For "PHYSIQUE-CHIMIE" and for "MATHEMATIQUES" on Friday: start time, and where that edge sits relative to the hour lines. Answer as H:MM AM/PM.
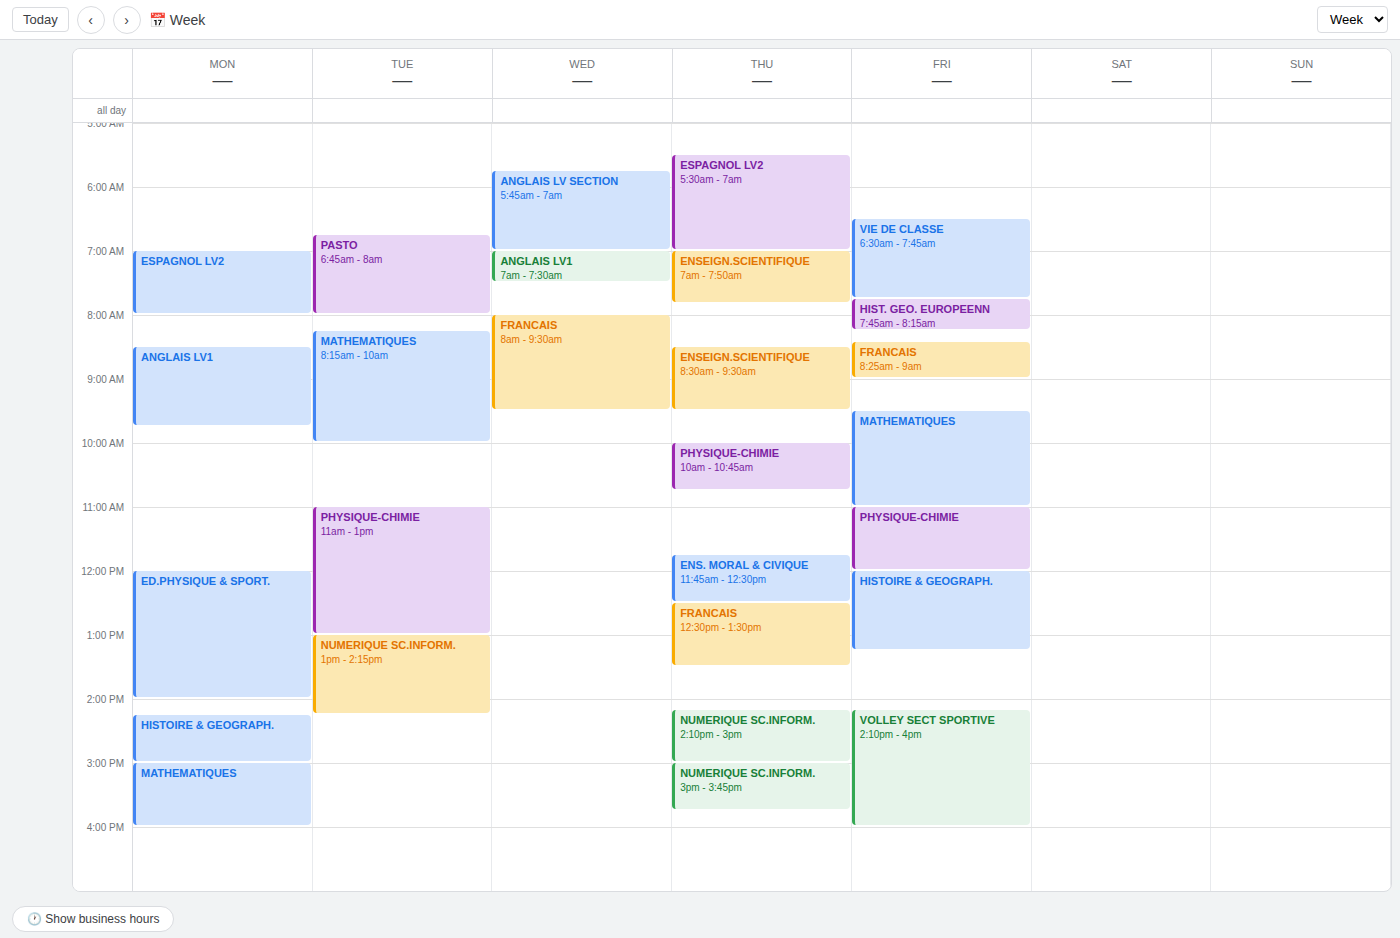
"PHYSIQUE-CHIMIE": 11:00 AM, exactly on the 11 AM line. "MATHEMATIQUES": 9:30 AM, halfway between the 9 AM and 10 AM lines.